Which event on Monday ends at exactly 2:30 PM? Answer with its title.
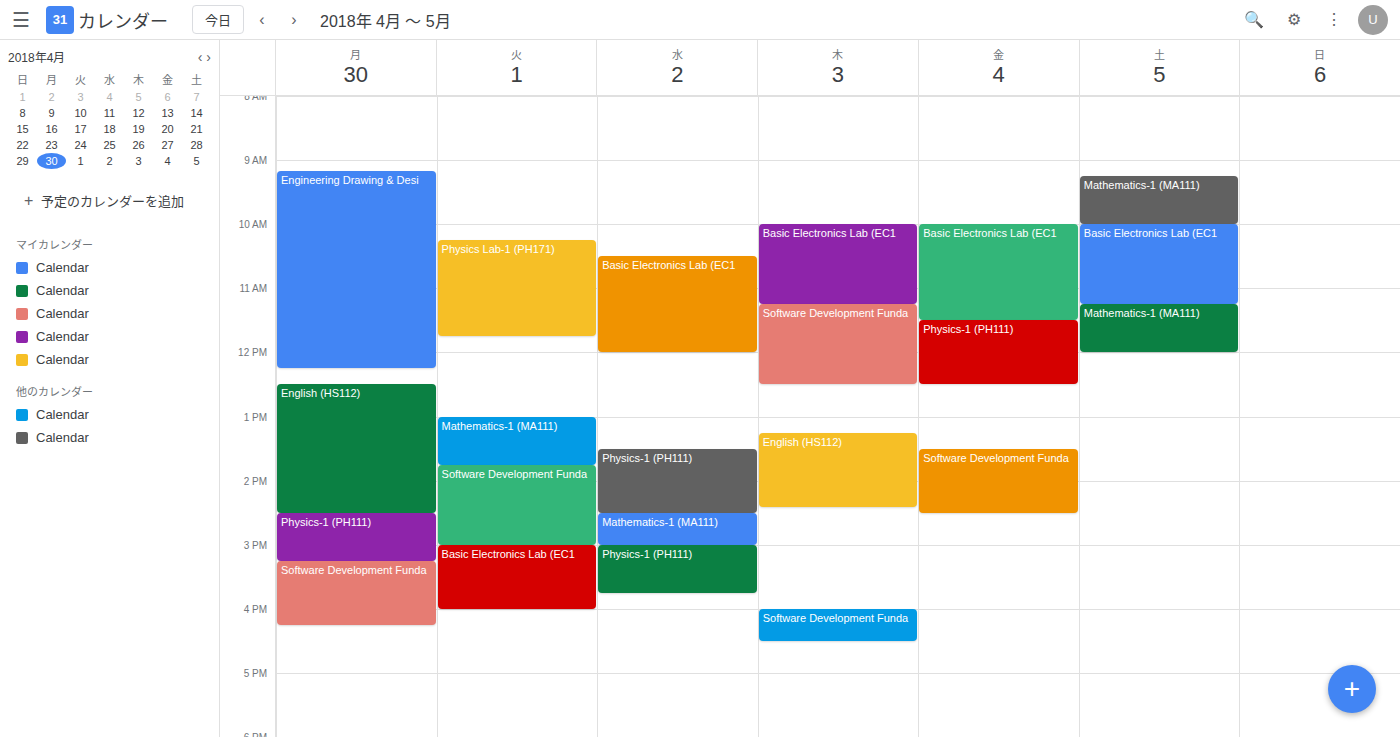
"English (HS112)"